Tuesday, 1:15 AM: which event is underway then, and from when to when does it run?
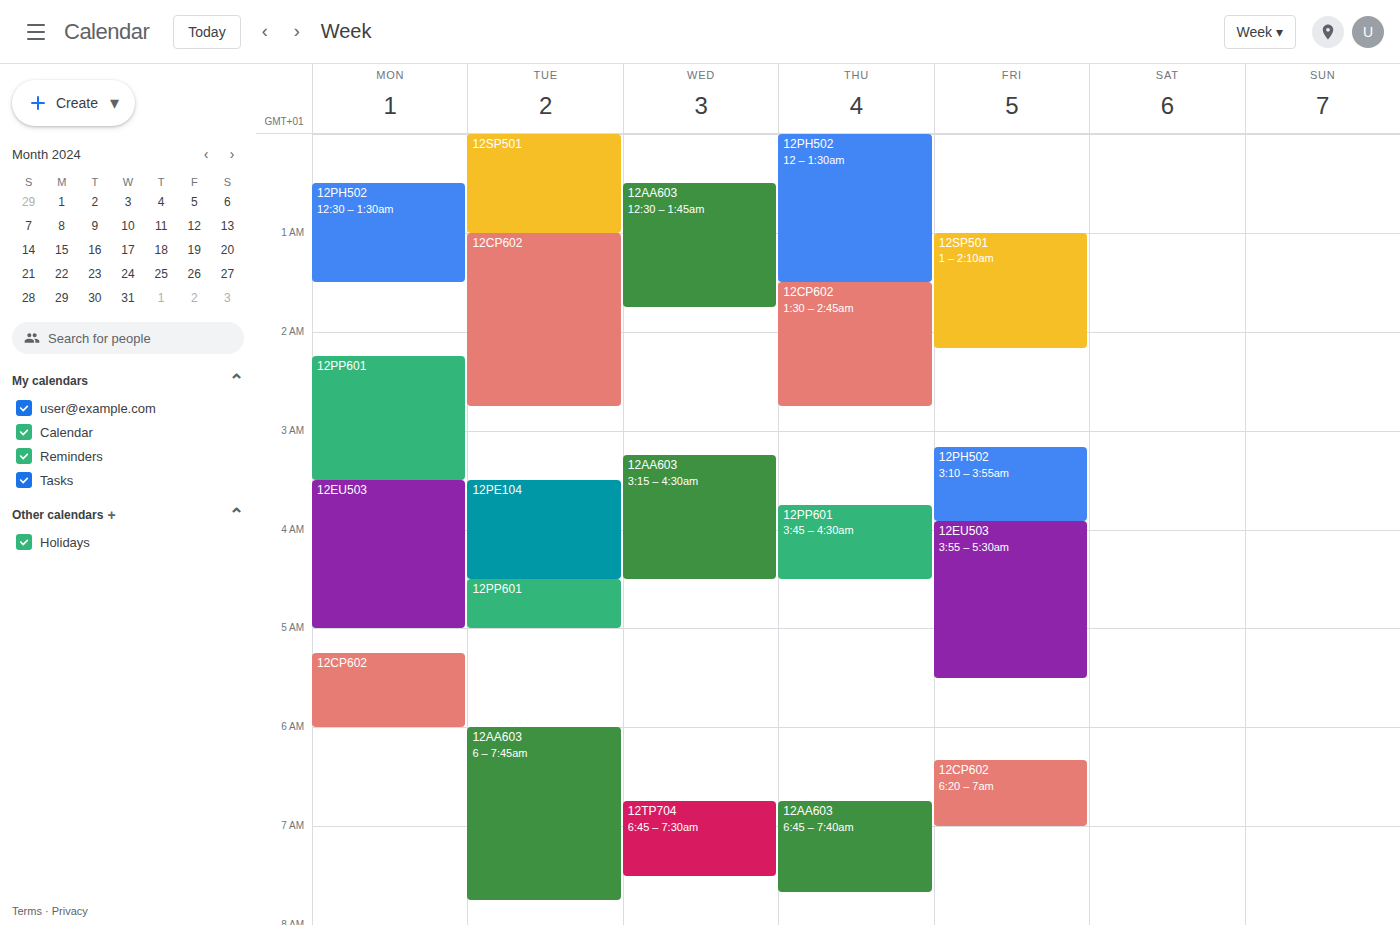
"12CP602", 1:00 AM to 2:45 AM